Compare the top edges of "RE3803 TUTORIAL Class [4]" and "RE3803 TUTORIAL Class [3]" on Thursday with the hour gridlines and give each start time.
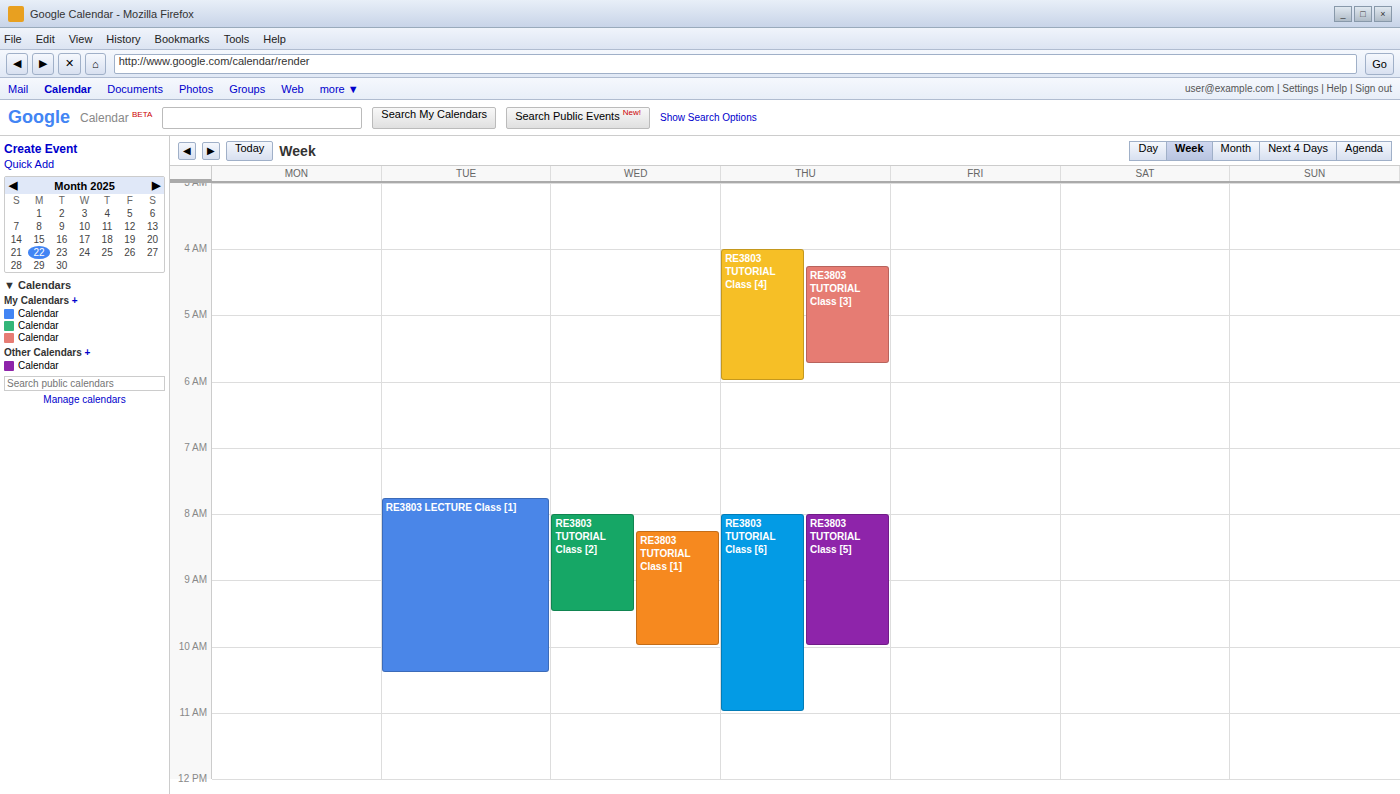
"RE3803 TUTORIAL Class [4]": 04:00, exactly on the 04:00 line. "RE3803 TUTORIAL Class [3]": 04:15, neither: a quarter of the way from the 04:00 line to the 05:00 line.